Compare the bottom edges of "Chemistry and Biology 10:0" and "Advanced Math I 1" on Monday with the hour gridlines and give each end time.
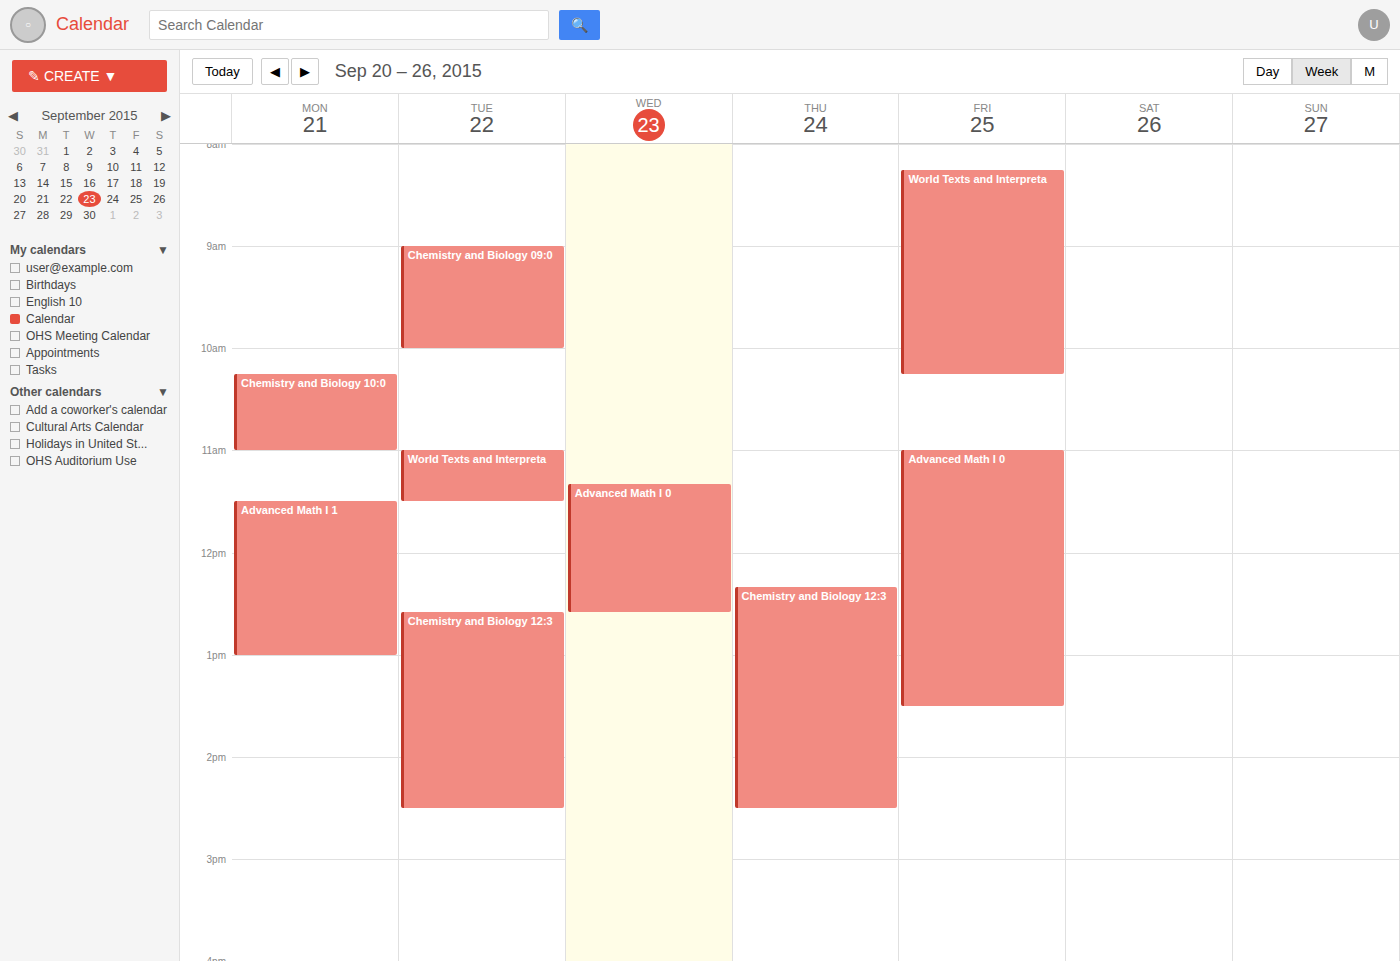
"Chemistry and Biology 10:0": 11:00 AM, exactly on the 11 AM line. "Advanced Math I 1": 1:00 PM, exactly on the 1 PM line.